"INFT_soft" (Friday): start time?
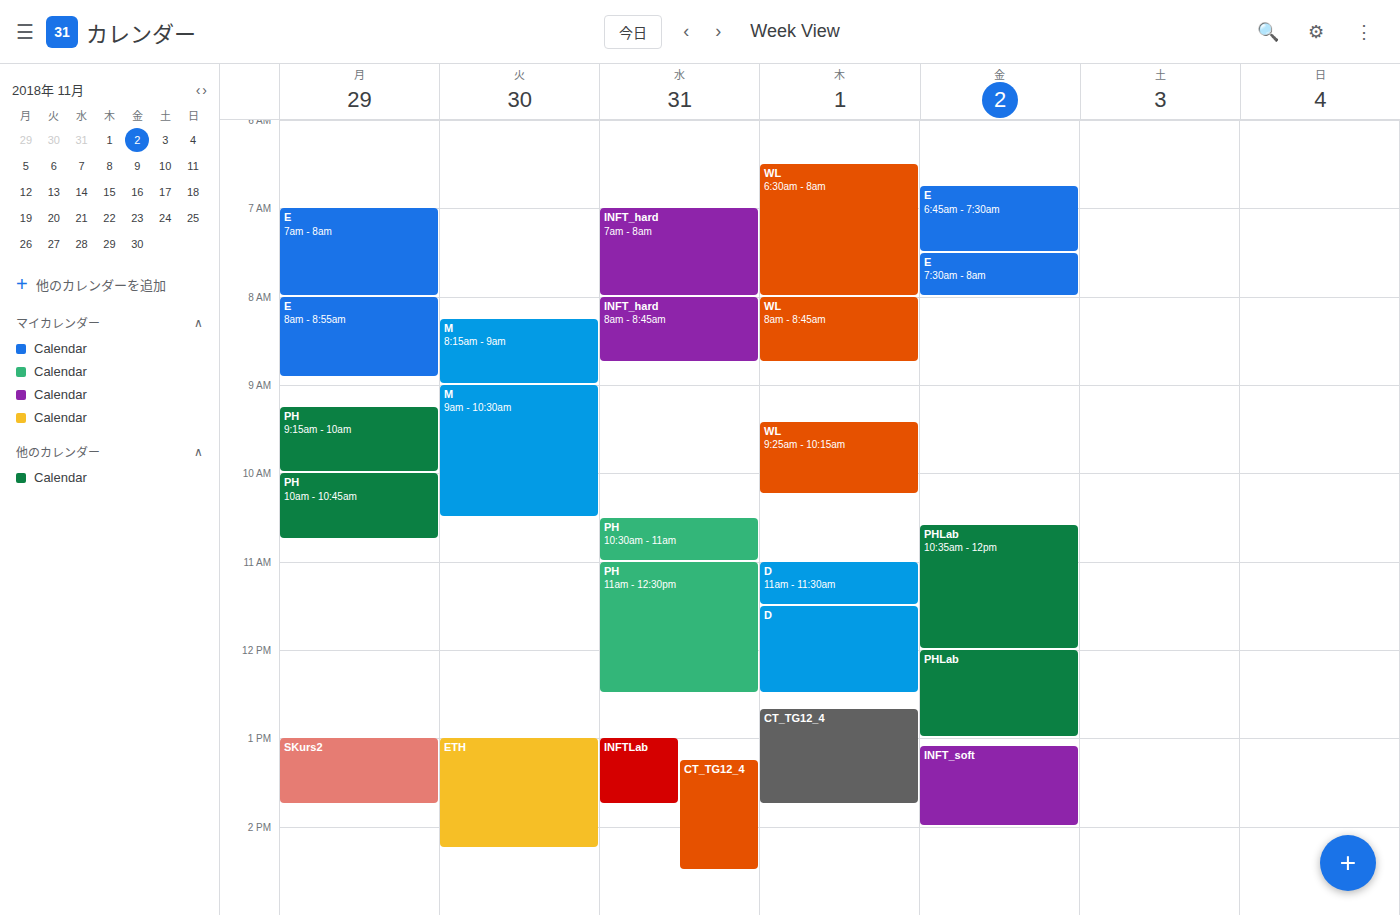
1:05 PM